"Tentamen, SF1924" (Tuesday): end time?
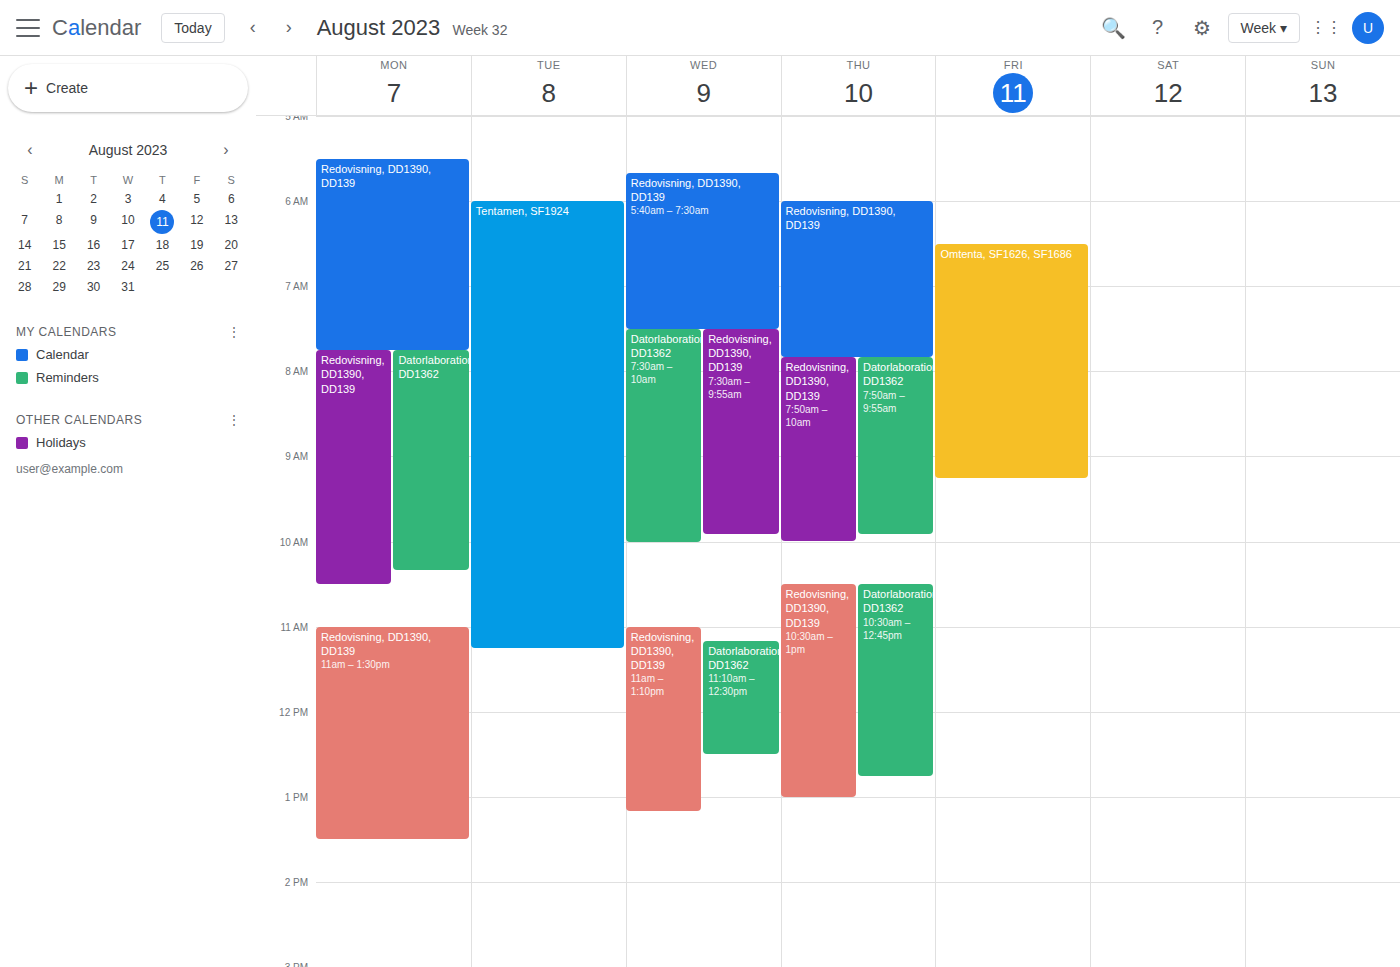
11:15